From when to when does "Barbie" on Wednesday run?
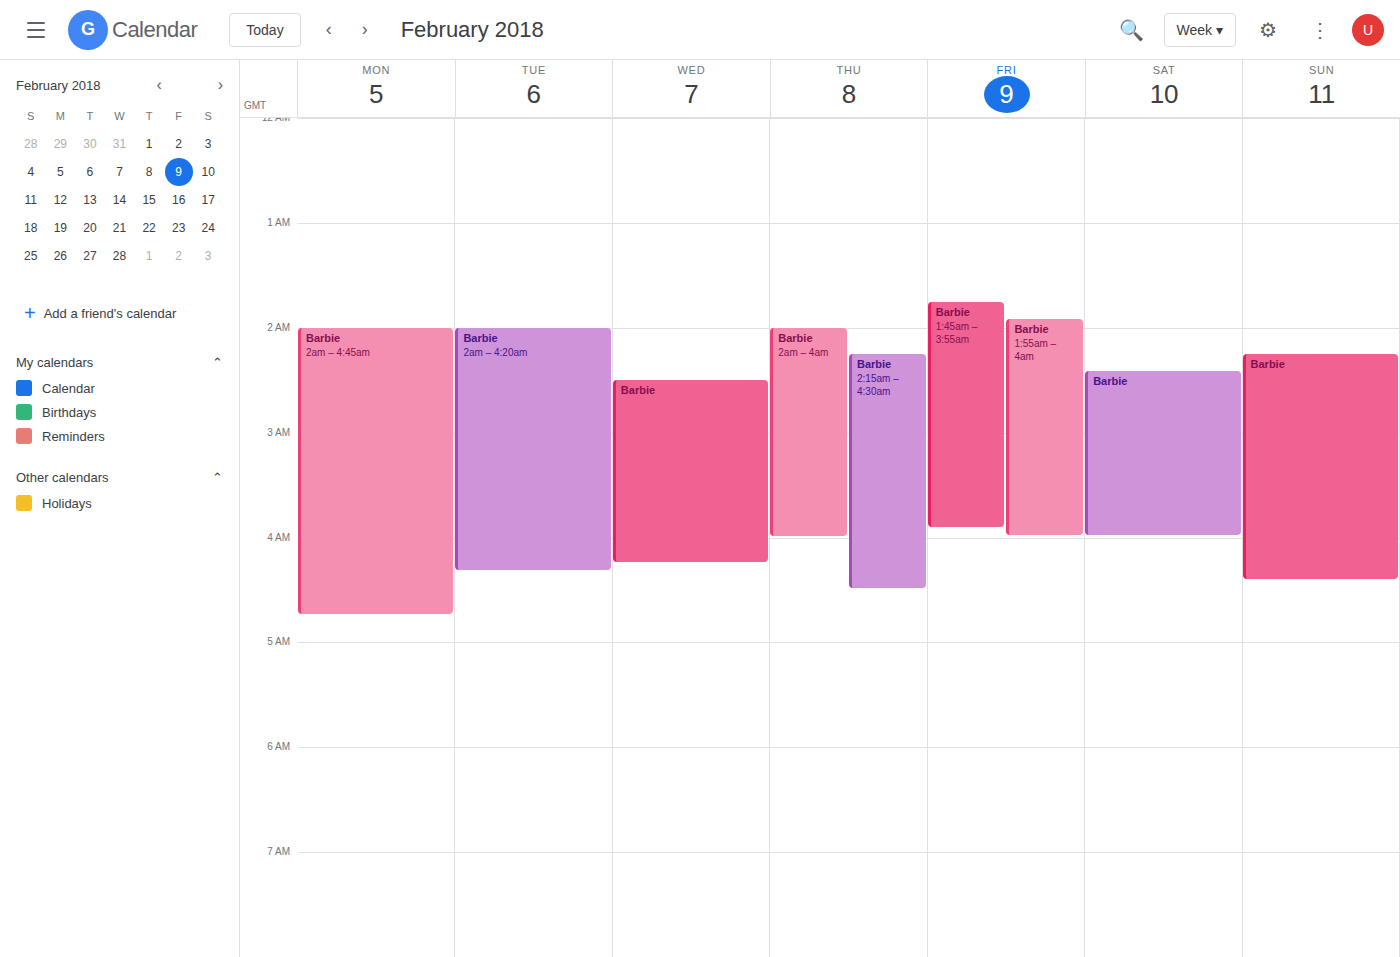
2:30 AM to 4:15 AM